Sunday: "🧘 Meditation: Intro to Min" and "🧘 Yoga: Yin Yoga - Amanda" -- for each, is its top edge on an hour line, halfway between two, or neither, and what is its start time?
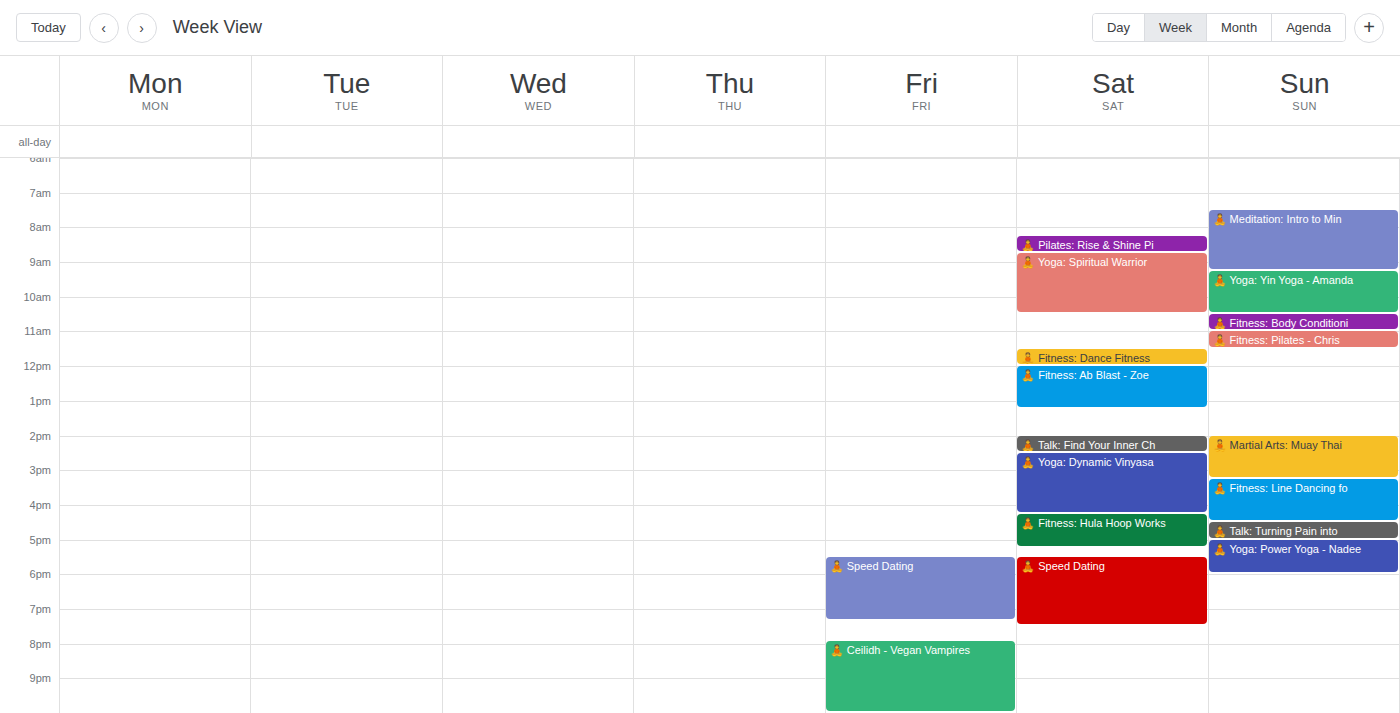
"🧘 Meditation: Intro to Min": 7:30 AM, halfway between the 7 AM and 8 AM lines. "🧘 Yoga: Yin Yoga - Amanda": 9:15 AM, neither: a quarter of the way from the 9 AM line to the 10 AM line.